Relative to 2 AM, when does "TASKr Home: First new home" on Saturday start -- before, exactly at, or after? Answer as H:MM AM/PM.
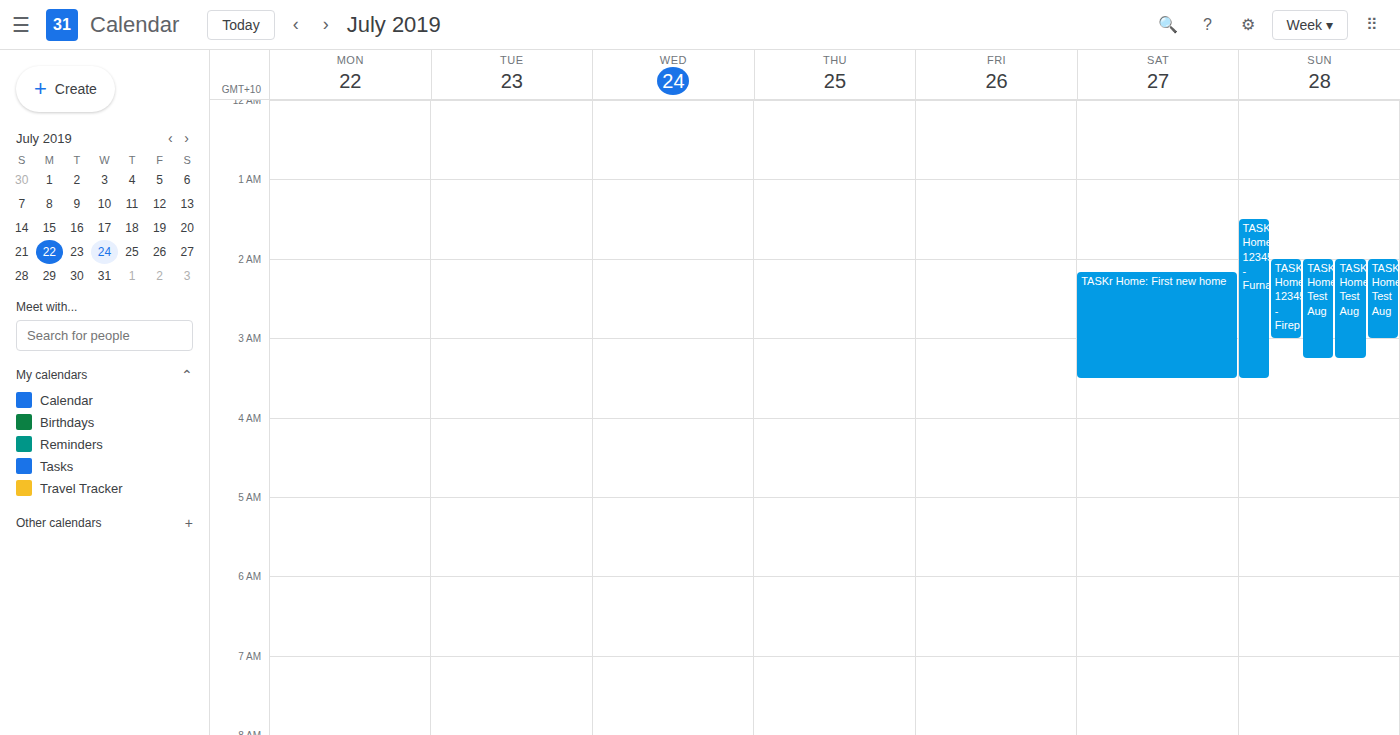
2:10 AM -- after 2 AM, 10 minutes below the 2 AM line.